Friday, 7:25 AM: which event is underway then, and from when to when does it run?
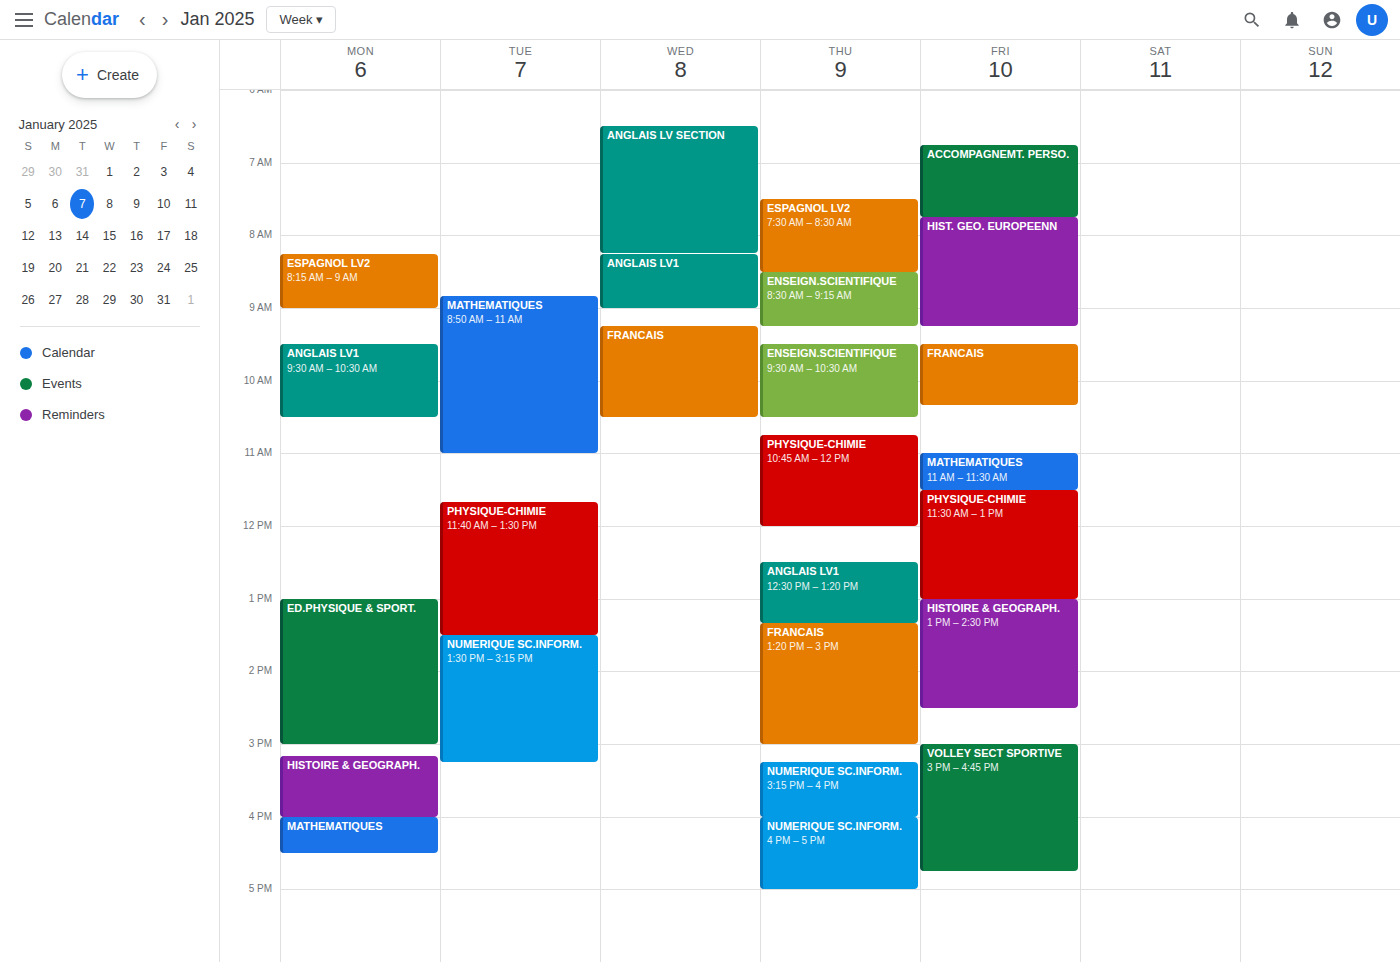
"ACCOMPAGNEMT. PERSO.", 6:45 AM to 7:45 AM